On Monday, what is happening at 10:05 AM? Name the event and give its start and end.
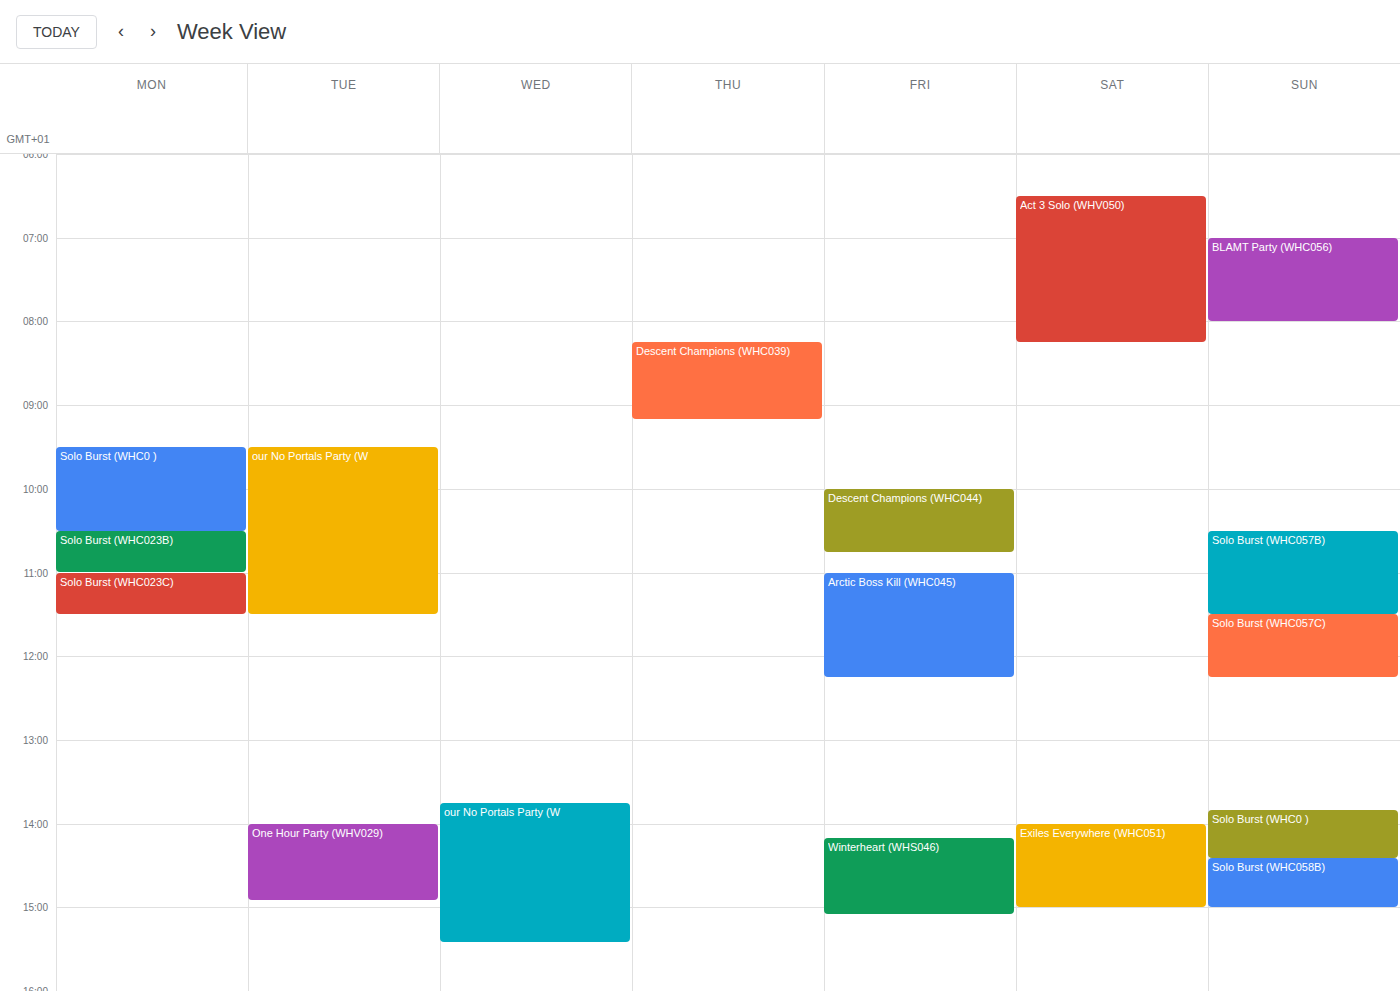
"Solo Burst (WHC0 )", 9:30 AM to 10:30 AM